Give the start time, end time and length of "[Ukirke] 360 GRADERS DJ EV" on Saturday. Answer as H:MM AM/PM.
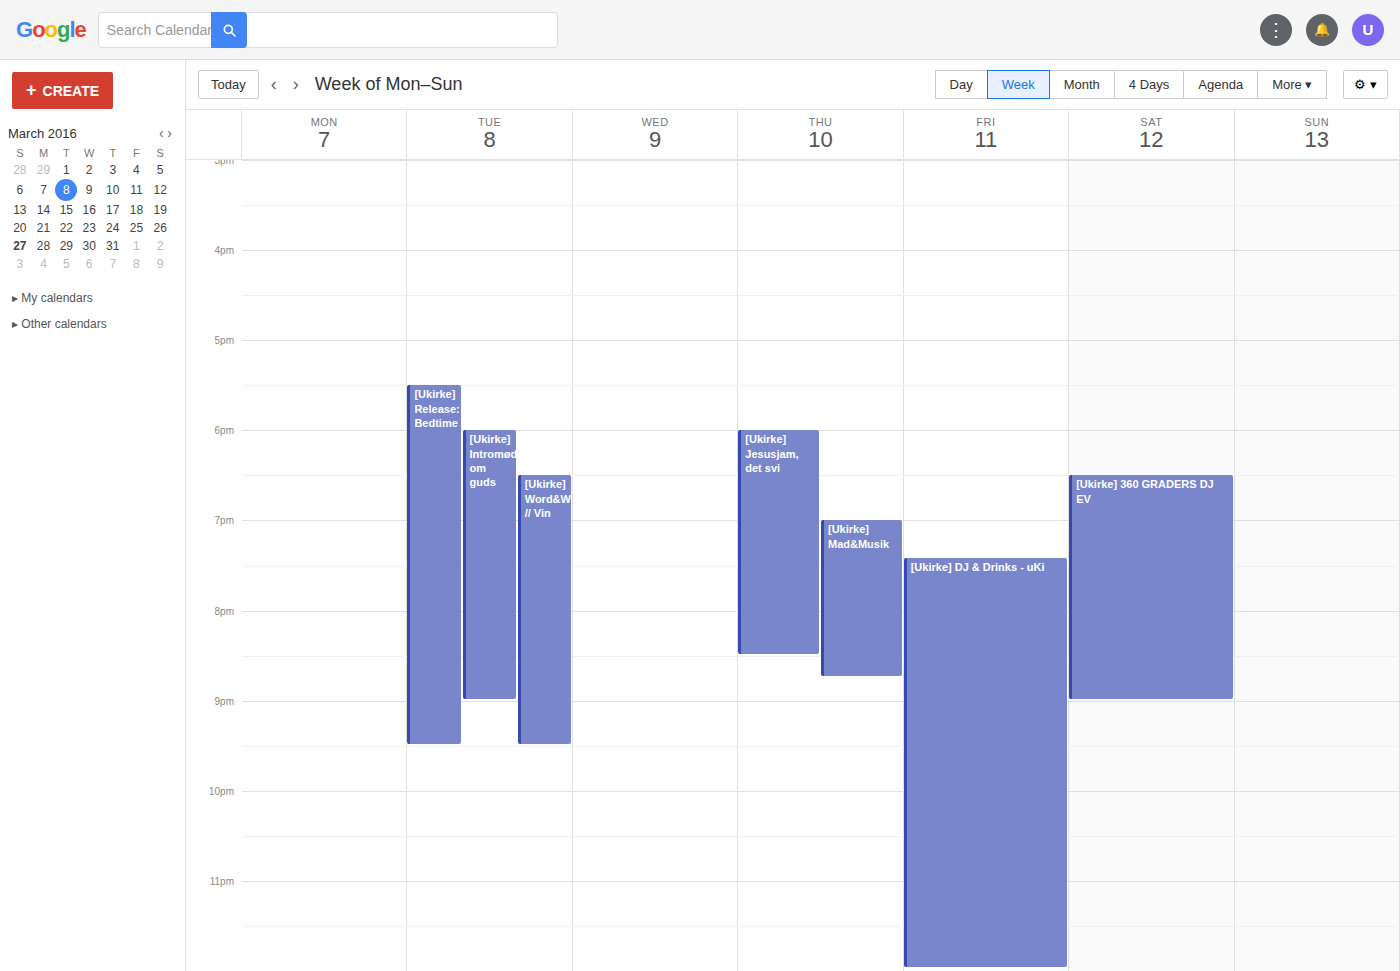
6:30 PM to 9:00 PM, 2 hours 30 minutes